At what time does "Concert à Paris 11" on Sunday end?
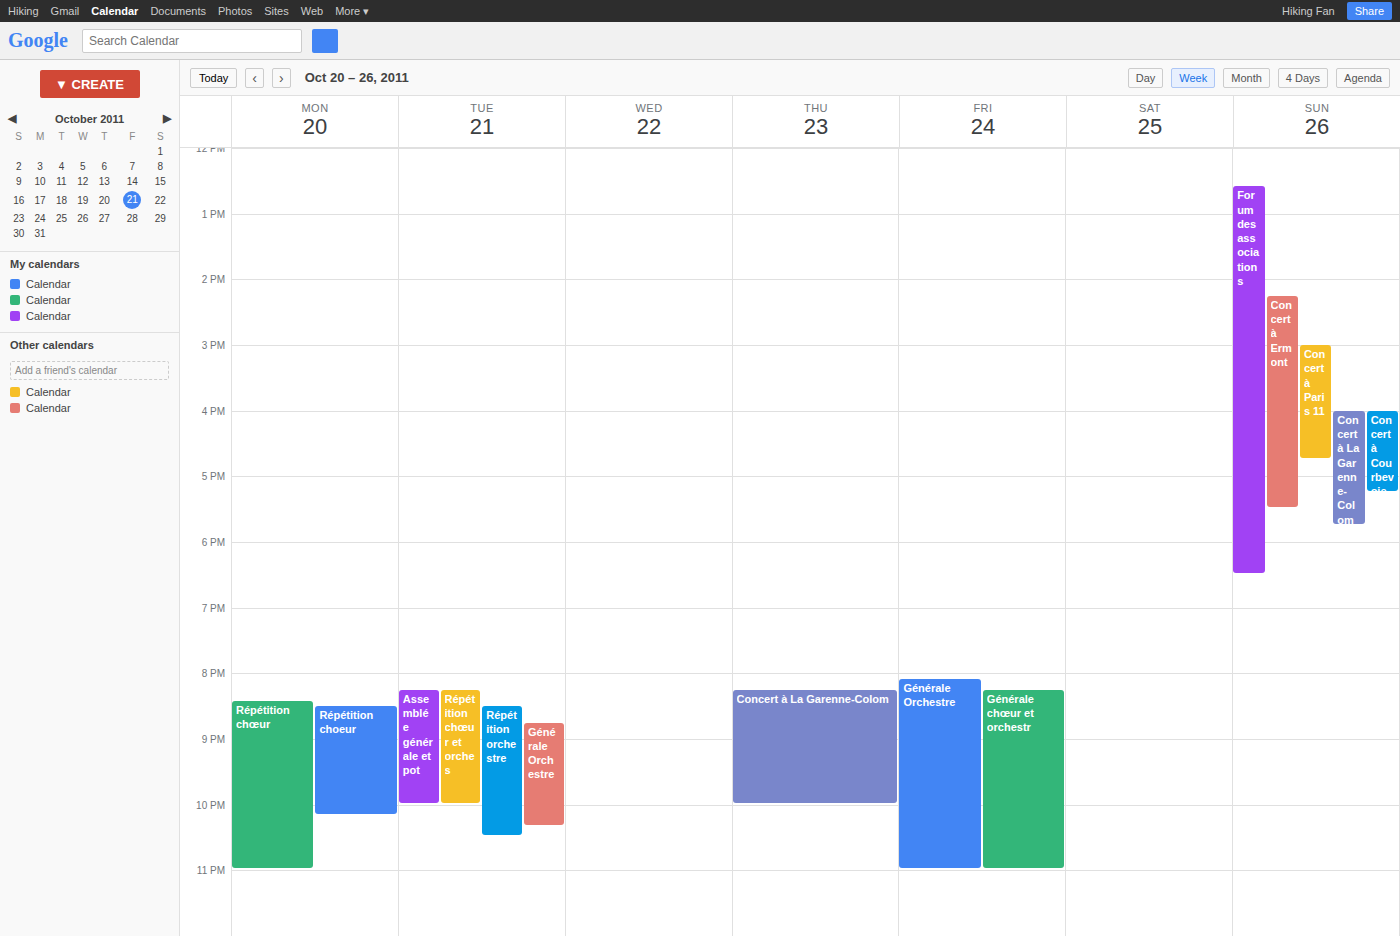
4:45 PM